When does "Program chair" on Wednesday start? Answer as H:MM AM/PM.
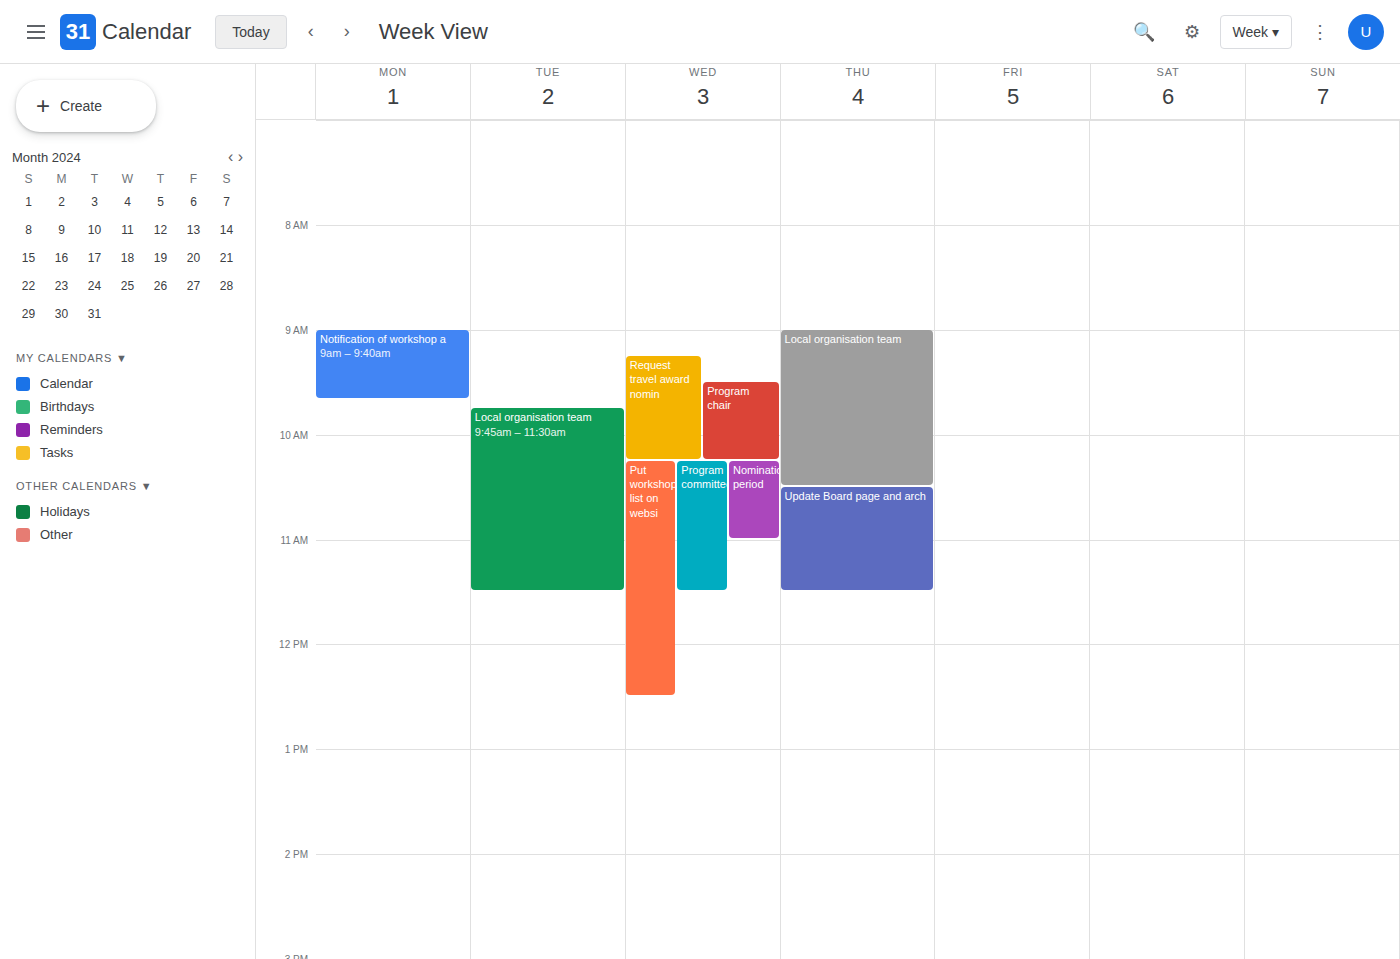
9:30 AM